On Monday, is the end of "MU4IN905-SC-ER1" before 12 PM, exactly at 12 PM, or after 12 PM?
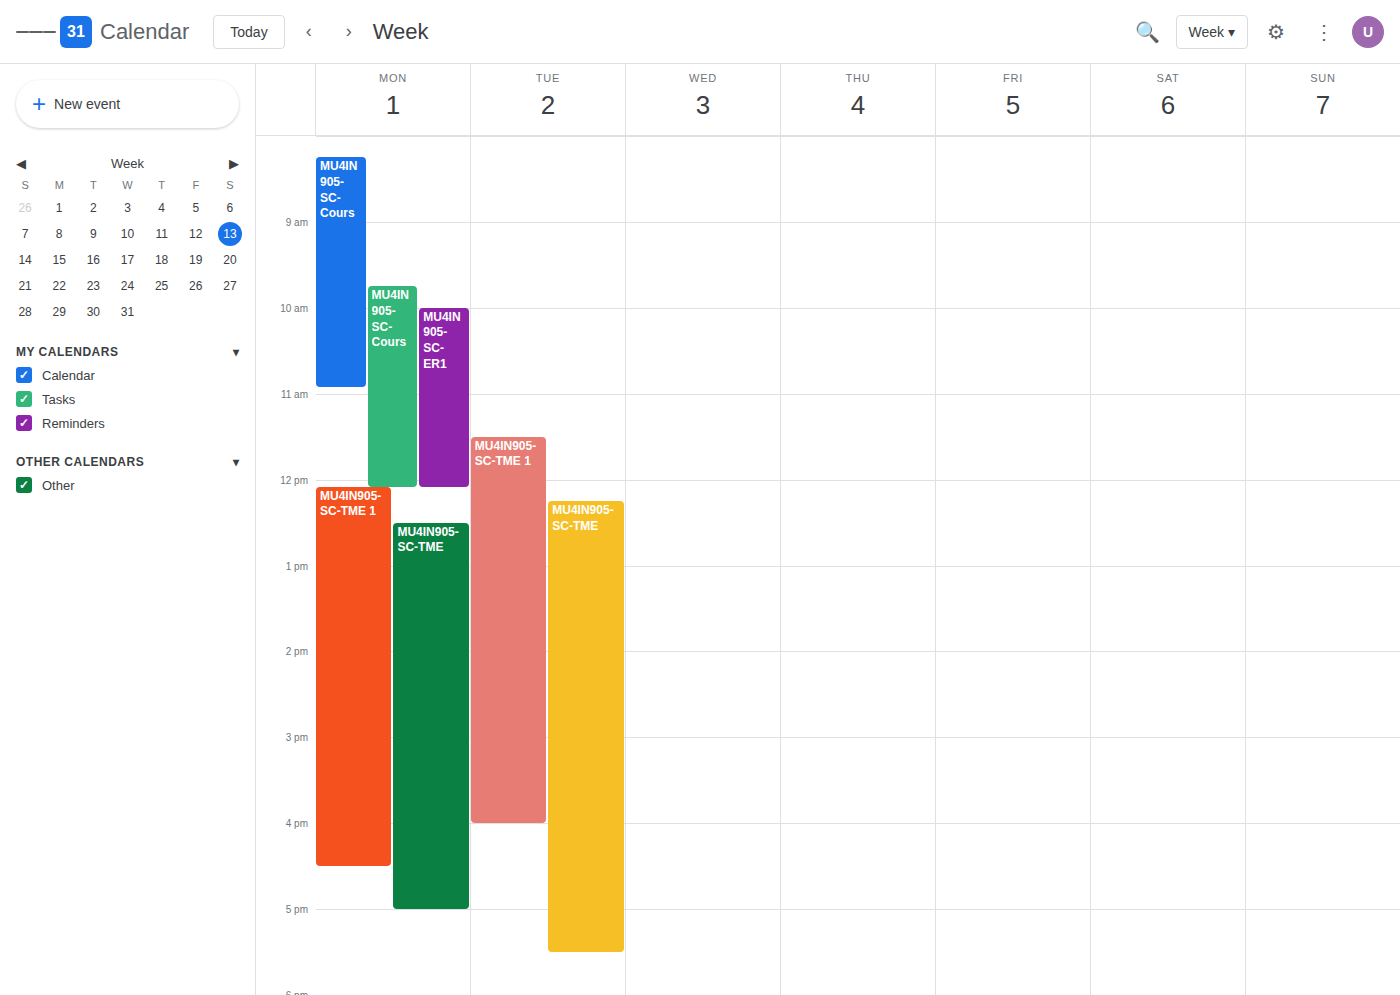
12:05 PM -- after 12 PM, 5 minutes below the 12 PM line.